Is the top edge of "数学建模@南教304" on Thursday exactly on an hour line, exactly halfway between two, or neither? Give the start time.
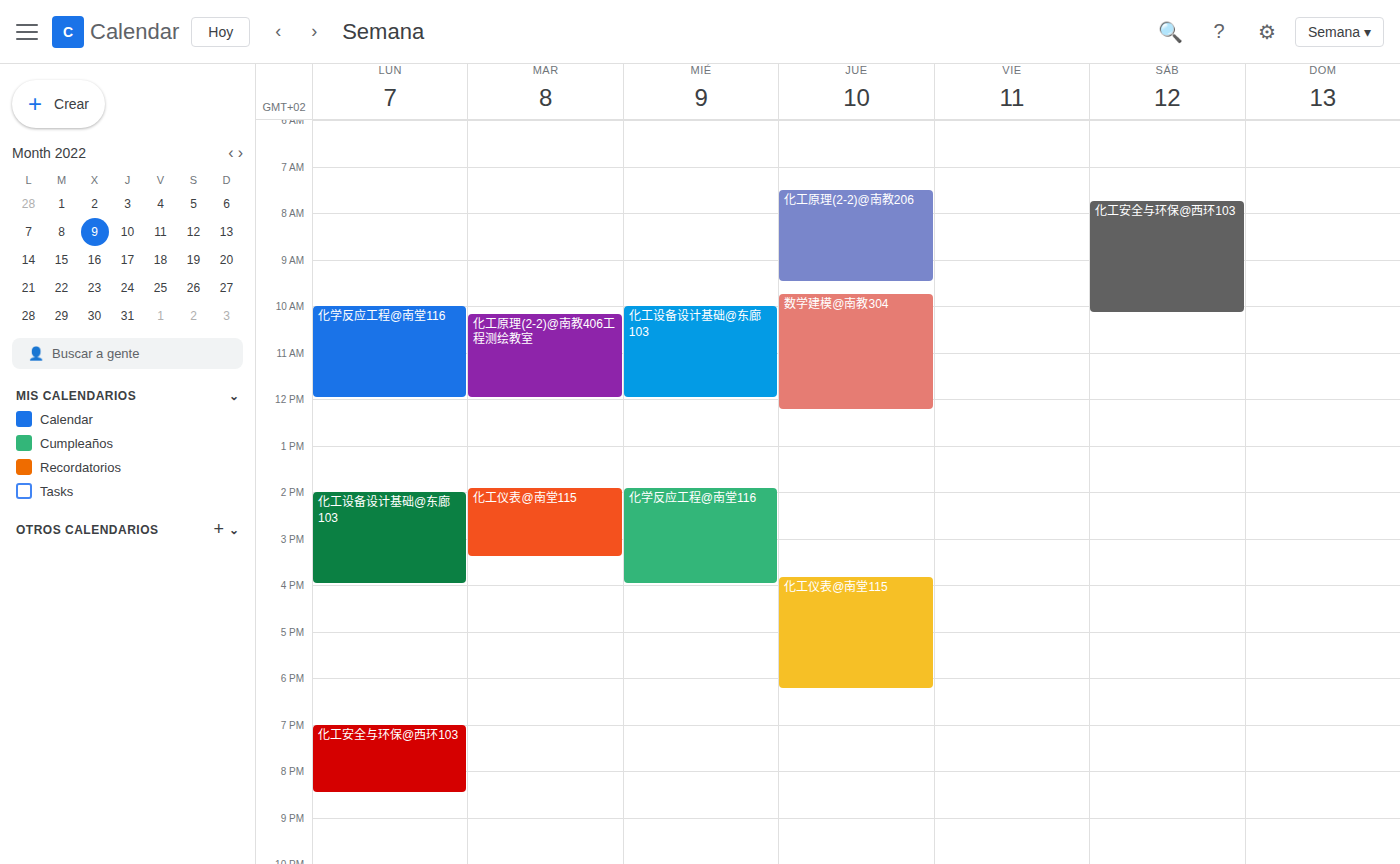
9:45 AM -- neither: three quarters of the way from the 9 AM line to the 10 AM line.